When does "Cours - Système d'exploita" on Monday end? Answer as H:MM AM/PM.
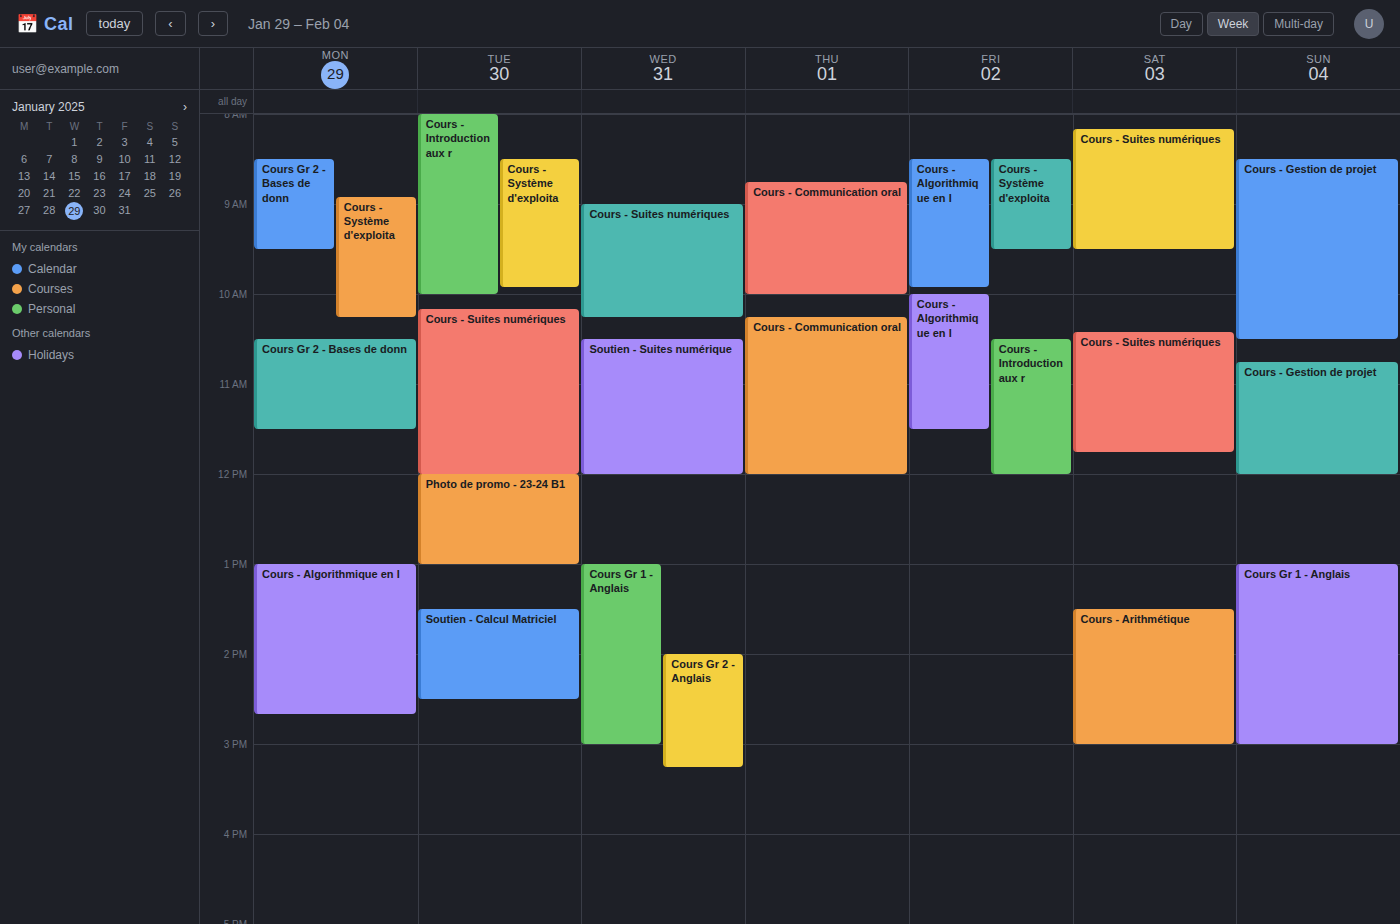
10:15 AM